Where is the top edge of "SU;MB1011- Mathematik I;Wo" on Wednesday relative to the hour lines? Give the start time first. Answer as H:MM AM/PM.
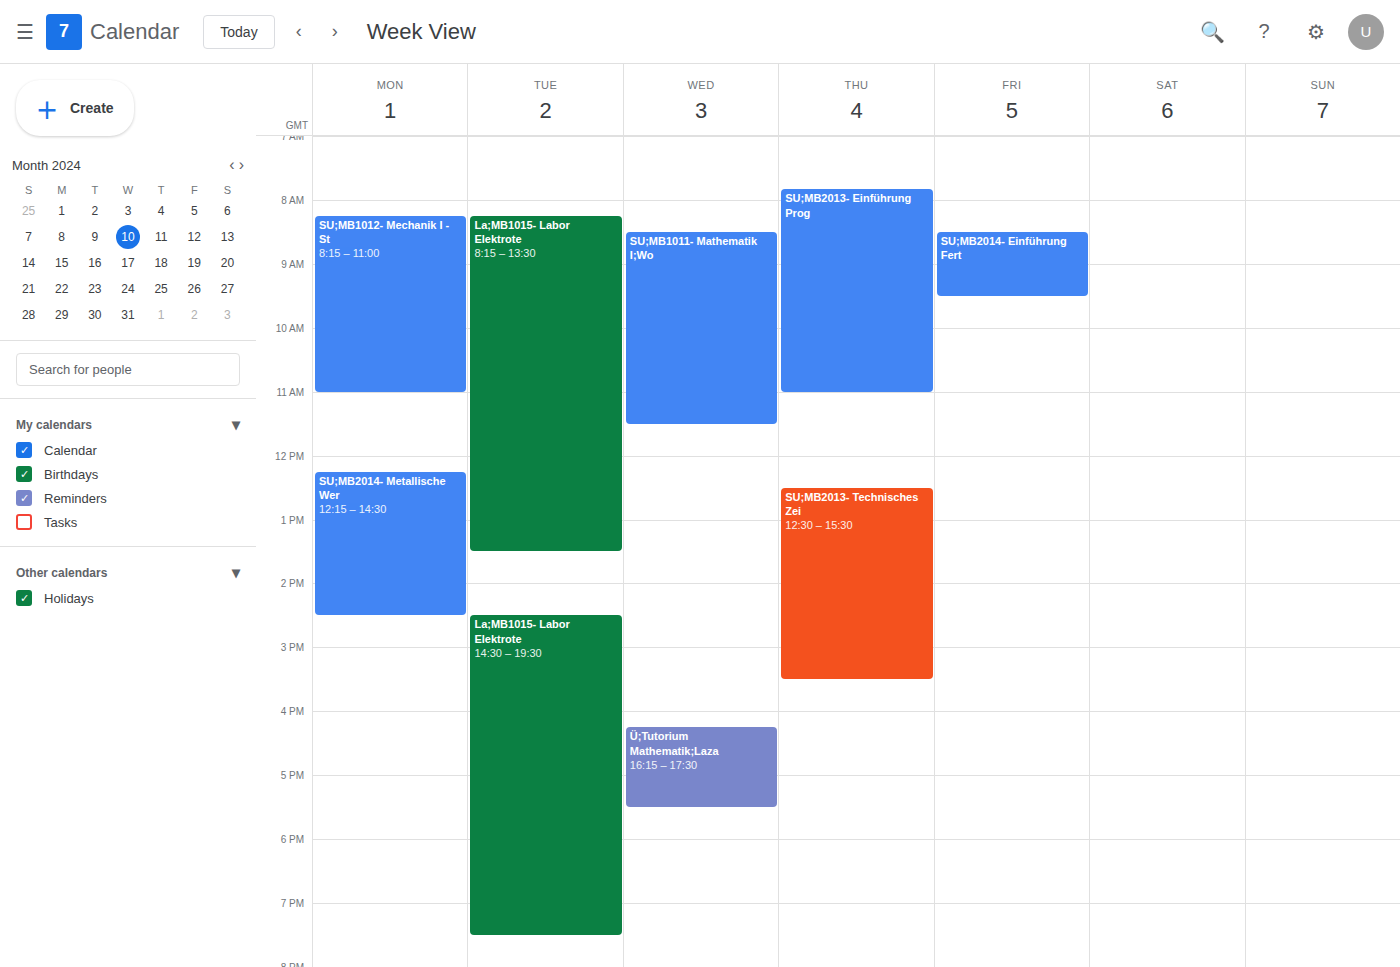
8:30 AM -- halfway between the 8 AM and 9 AM lines.